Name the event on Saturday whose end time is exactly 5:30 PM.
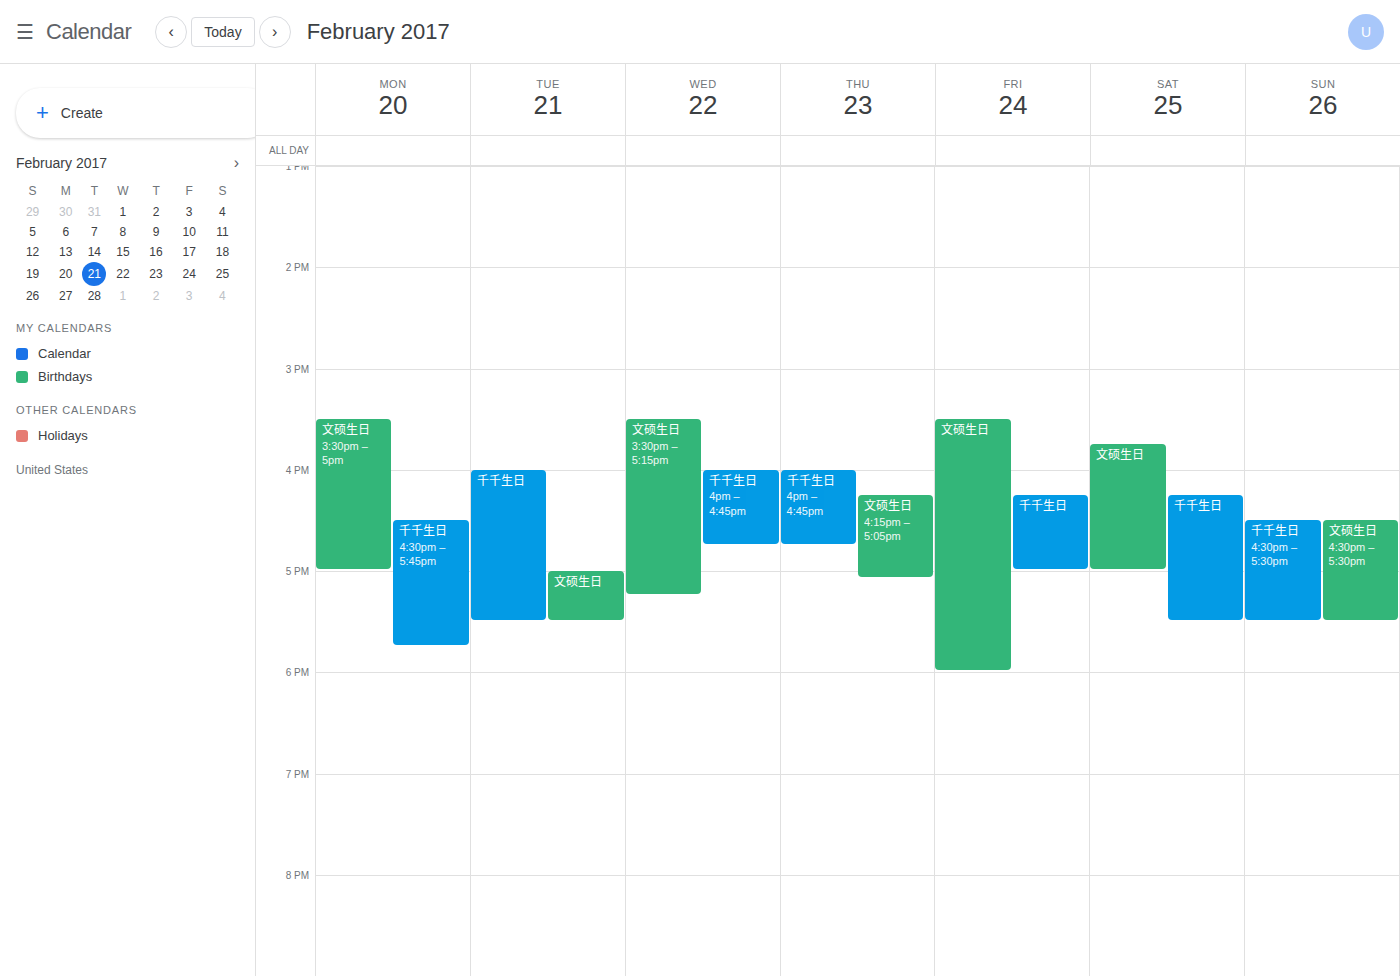
"千千生日"